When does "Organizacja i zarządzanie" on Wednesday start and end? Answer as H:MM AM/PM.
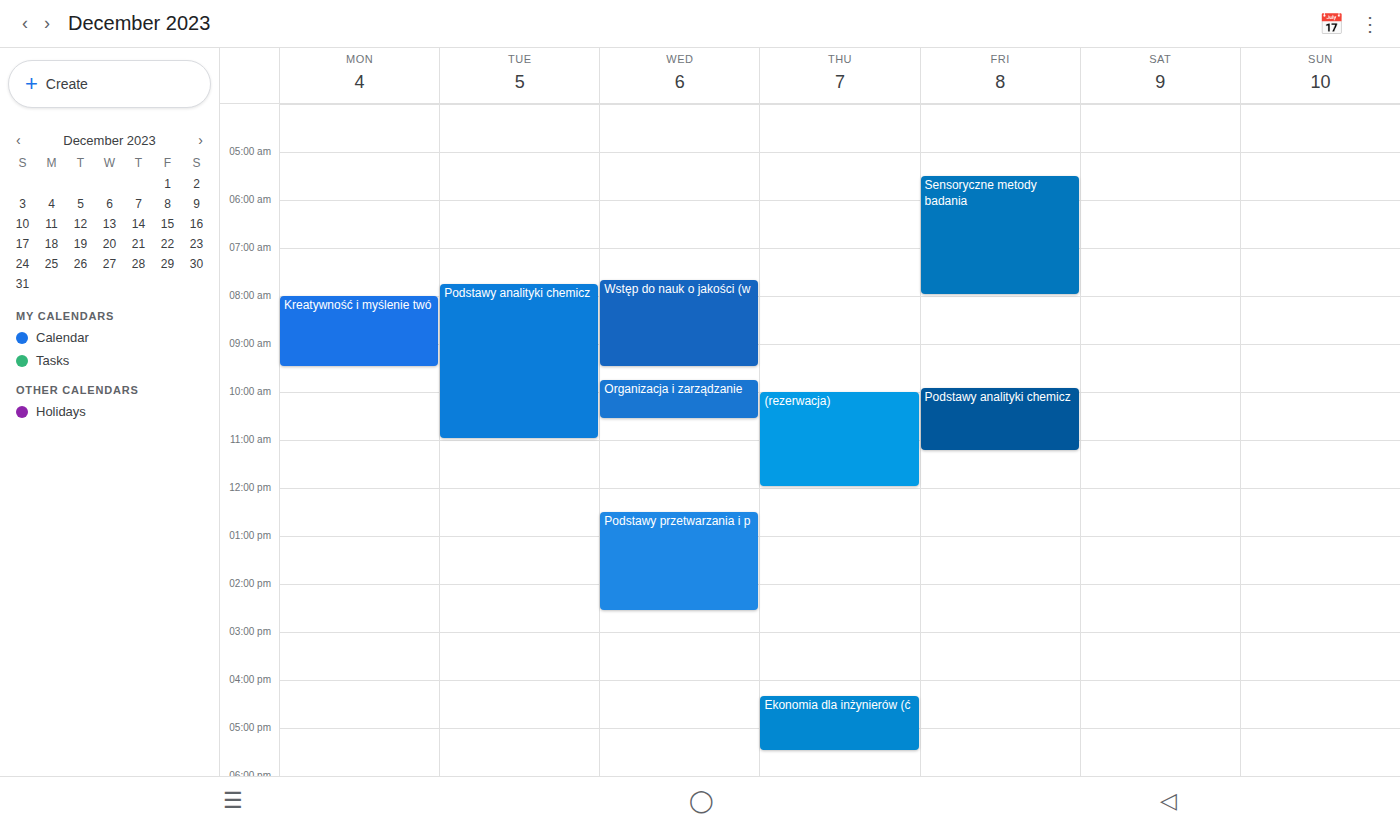
9:45 AM to 10:35 AM